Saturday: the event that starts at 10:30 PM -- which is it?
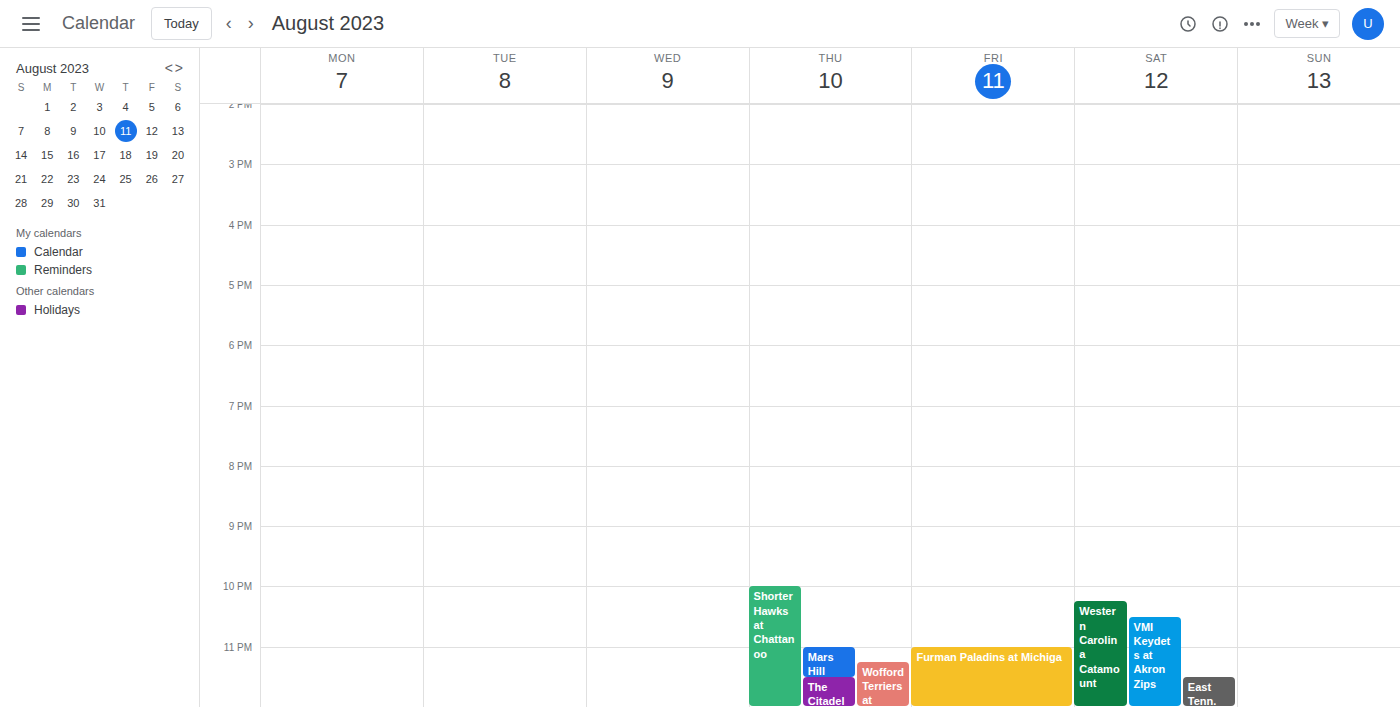
"VMI Keydets at Akron Zips"